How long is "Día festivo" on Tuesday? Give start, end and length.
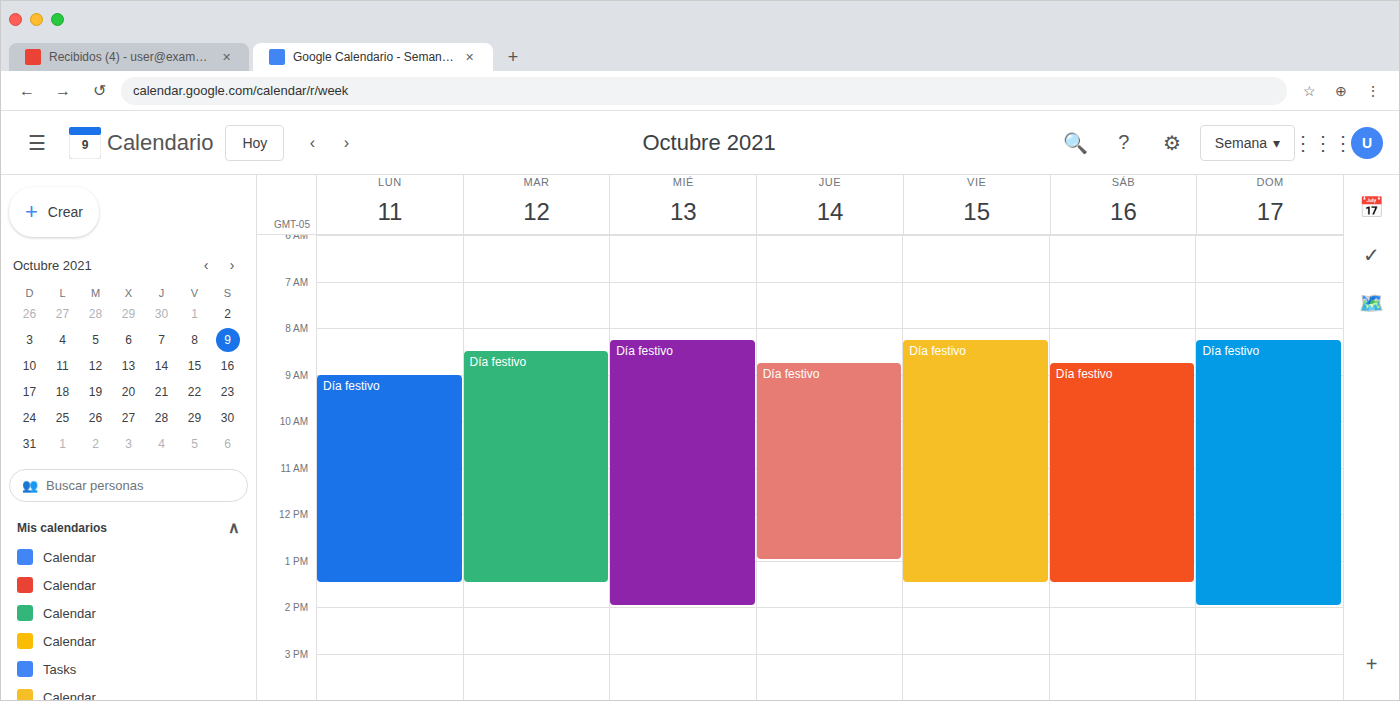
8:30 AM to 1:30 PM, 5 hours